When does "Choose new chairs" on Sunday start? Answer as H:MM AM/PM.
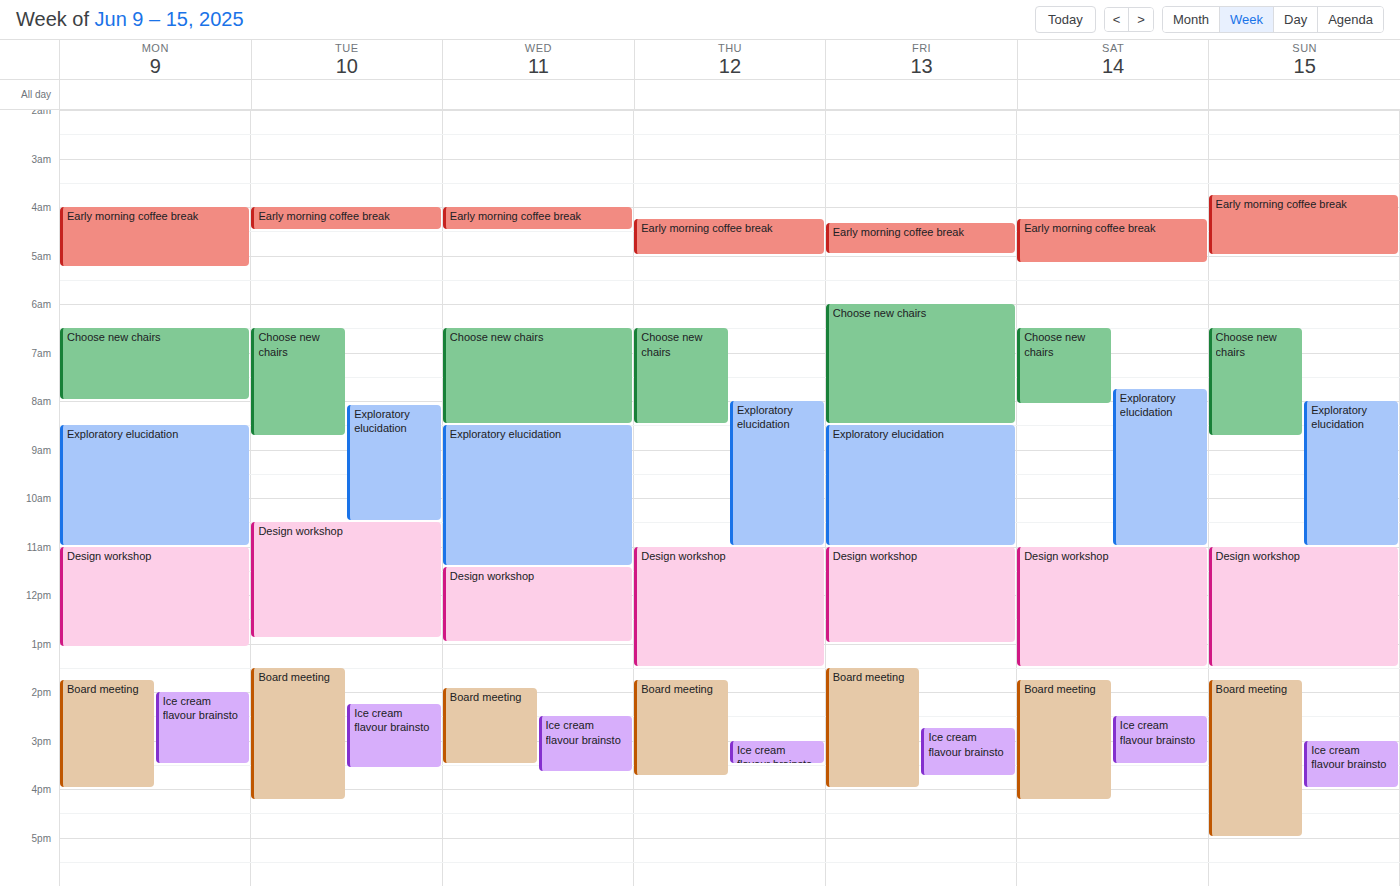
6:30 AM